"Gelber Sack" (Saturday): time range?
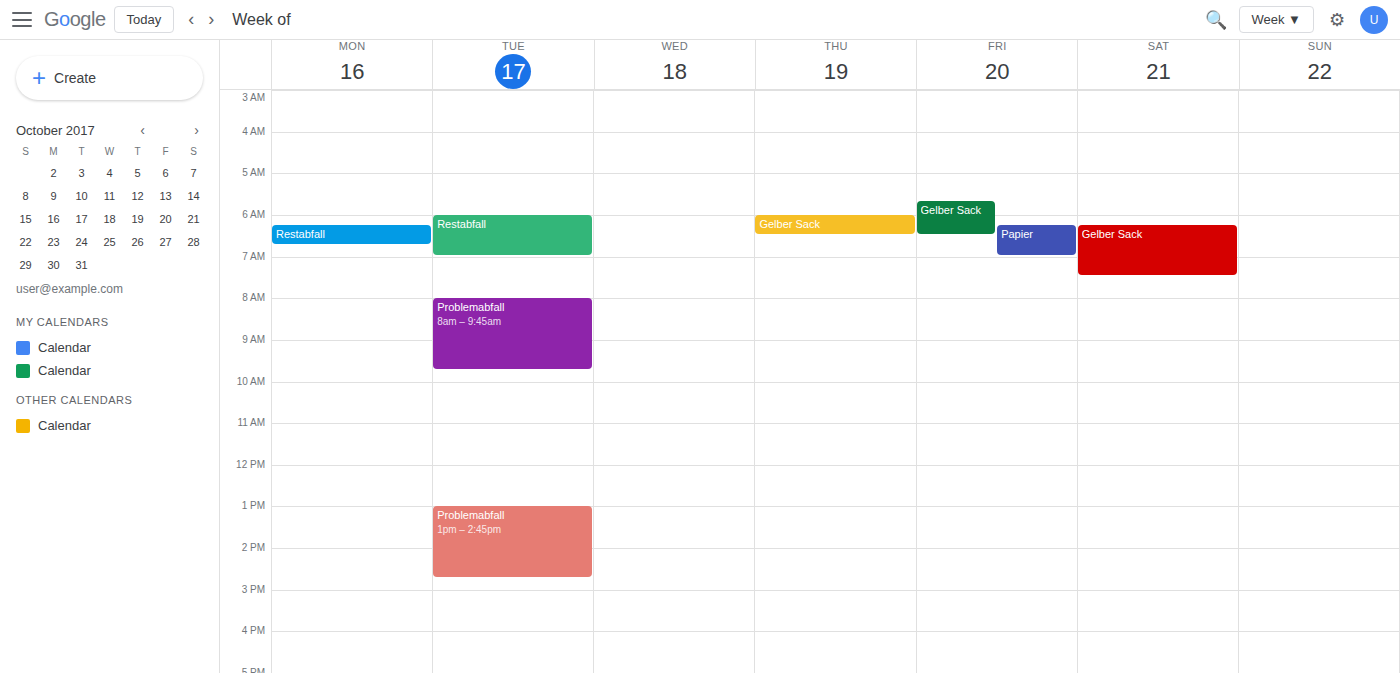
06:15 to 07:30